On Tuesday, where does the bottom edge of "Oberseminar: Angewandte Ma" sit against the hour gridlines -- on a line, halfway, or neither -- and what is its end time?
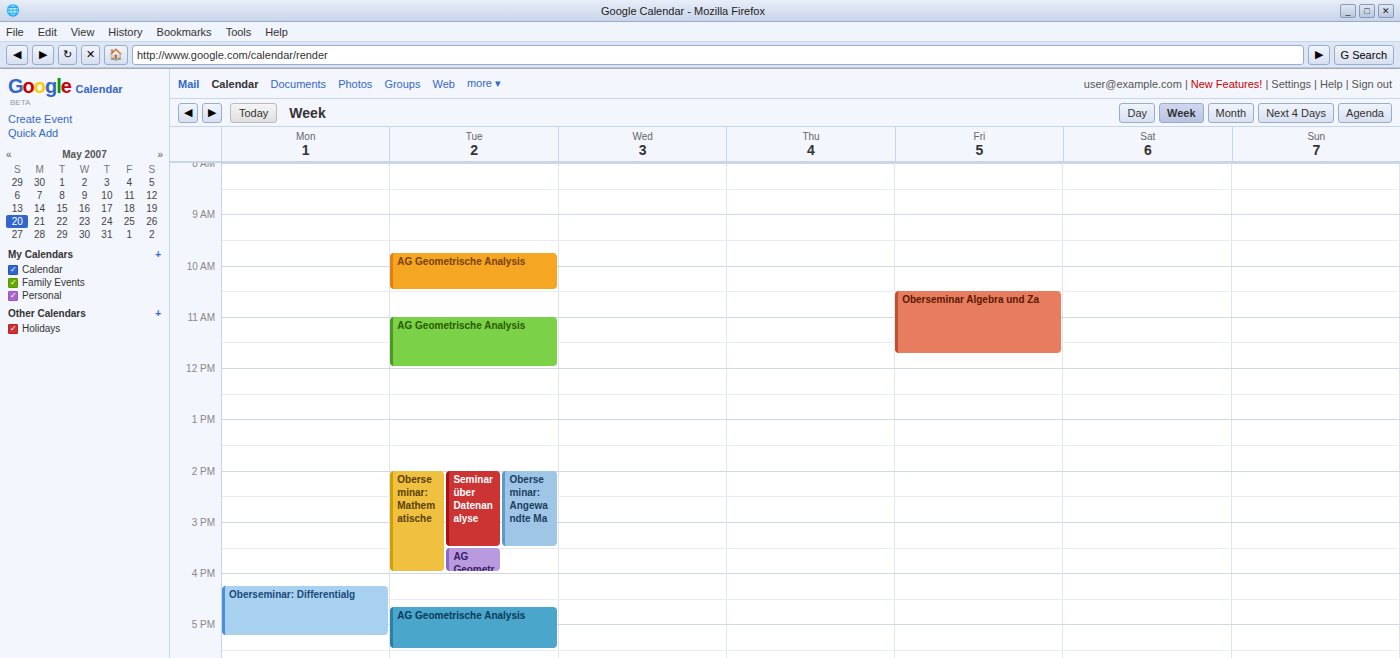
3:30 PM -- halfway between the 3 PM and 4 PM lines.